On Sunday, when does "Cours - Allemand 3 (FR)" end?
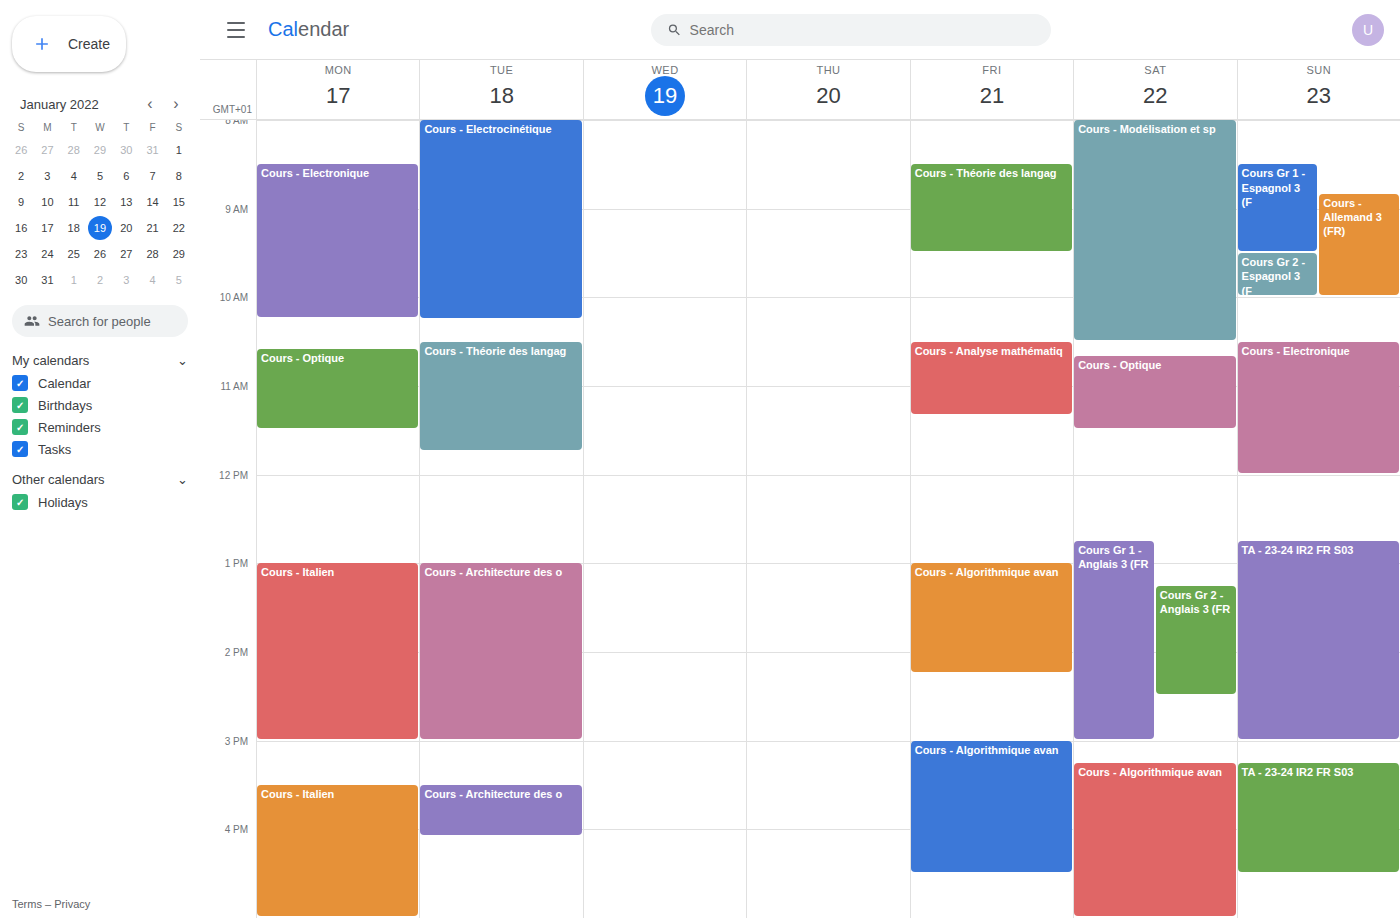
10:00 AM